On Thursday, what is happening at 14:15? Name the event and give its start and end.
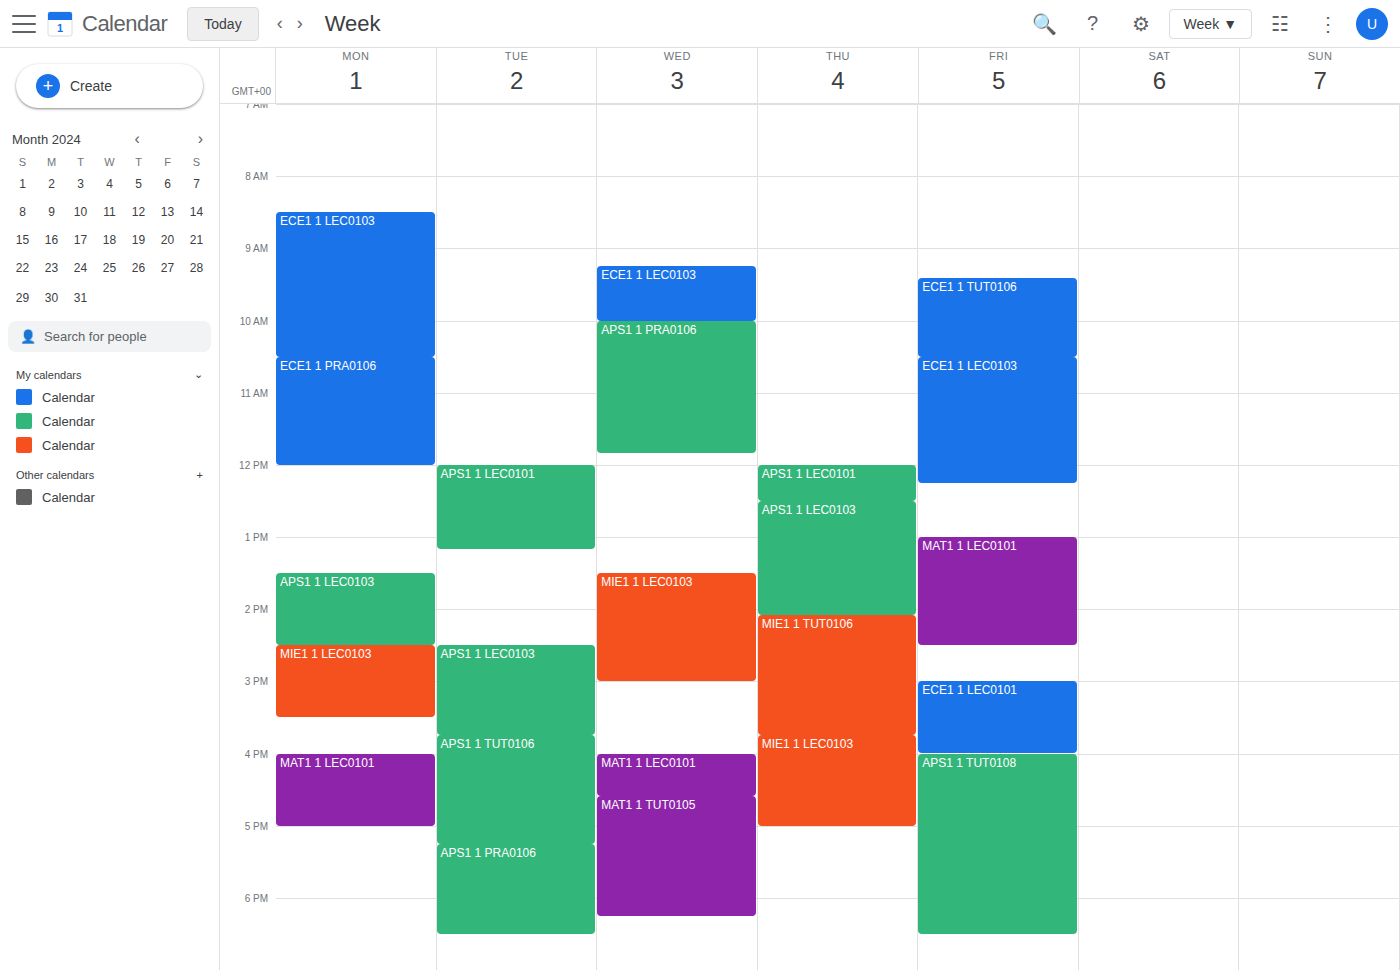
"MIE1 1 TUT0106", 14:05 to 15:45